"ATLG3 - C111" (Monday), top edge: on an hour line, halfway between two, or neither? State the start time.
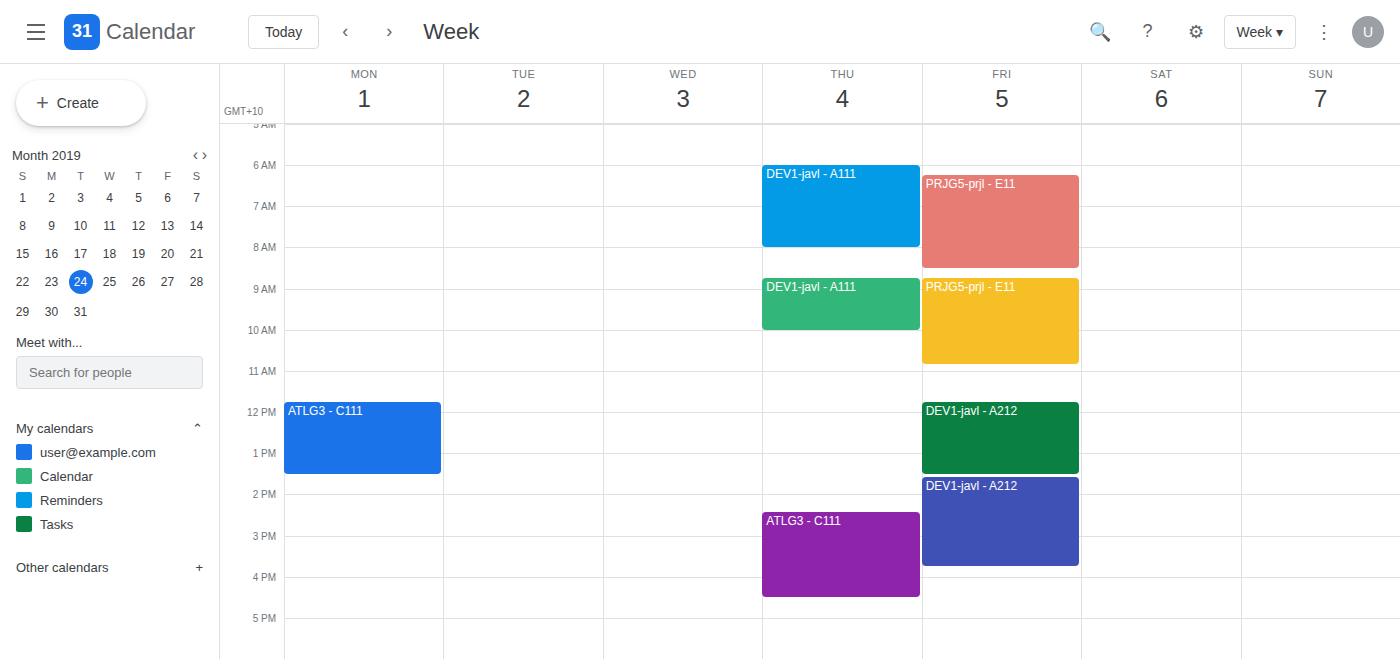
11:45 AM -- neither: three quarters of the way from the 11 AM line to the 12 PM line.